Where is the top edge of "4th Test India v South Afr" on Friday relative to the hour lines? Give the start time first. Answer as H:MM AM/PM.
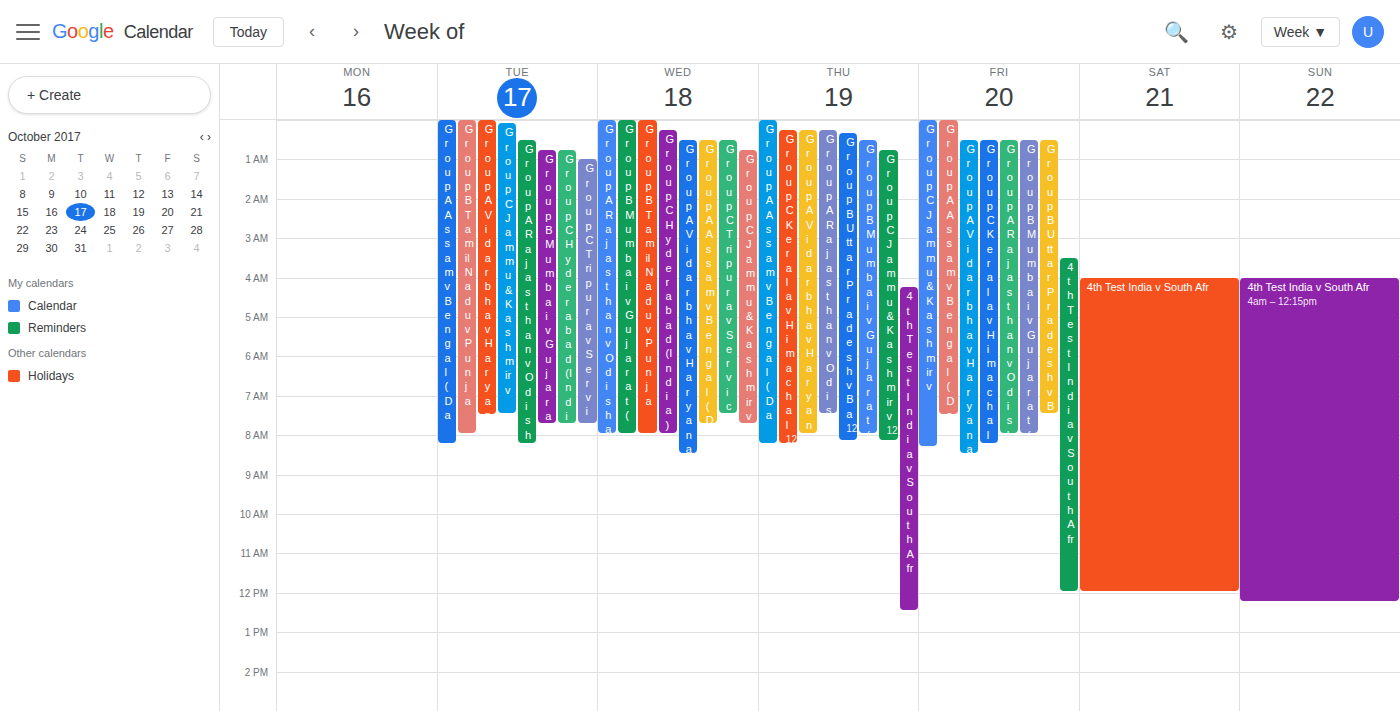
3:30 AM -- halfway between the 3 AM and 4 AM lines.